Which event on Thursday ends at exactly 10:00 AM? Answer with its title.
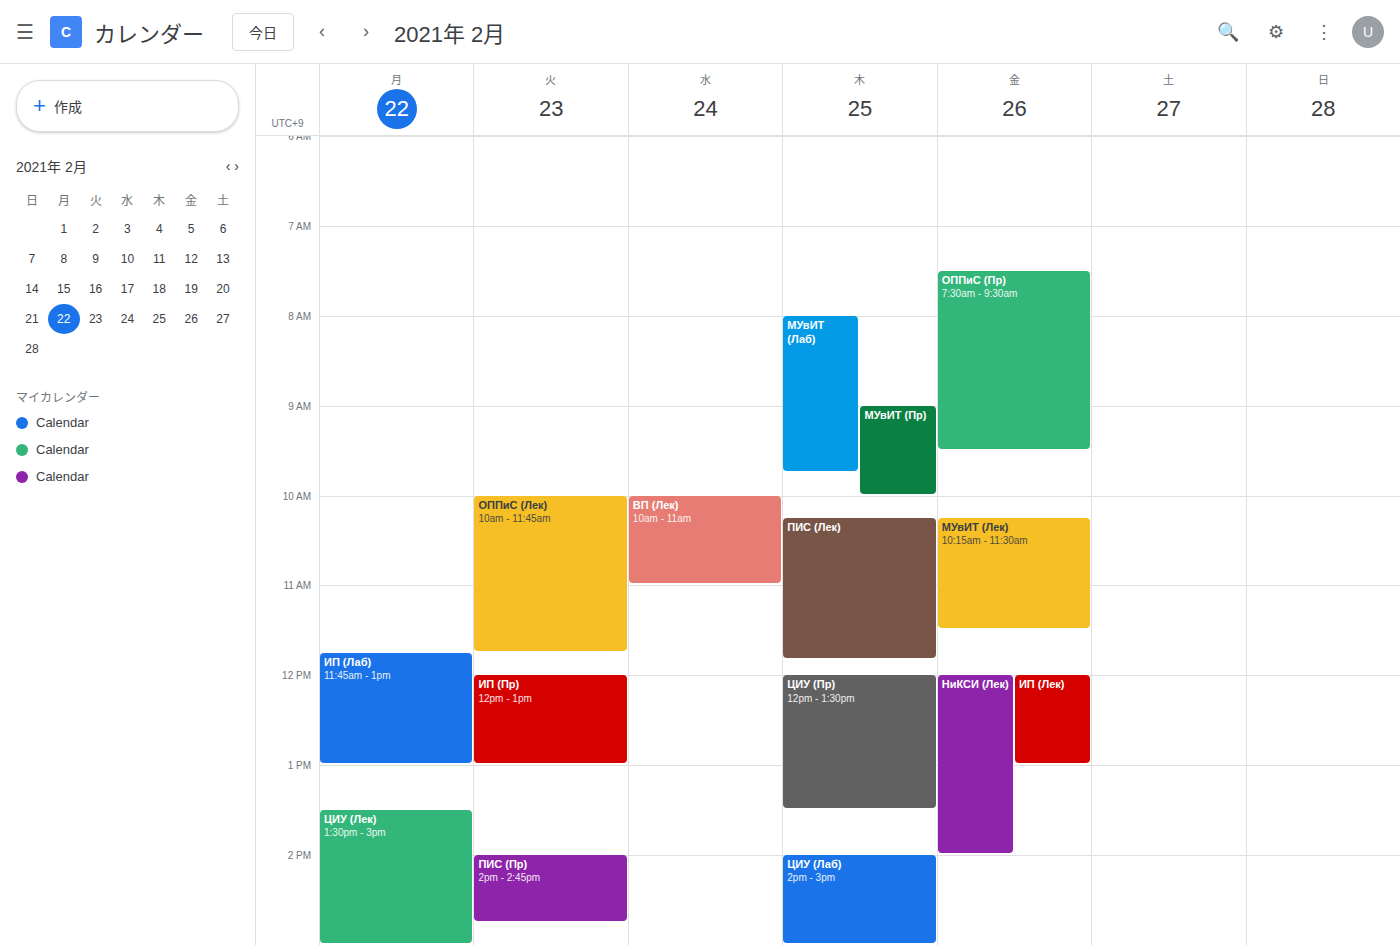
"МУвИТ (Пр)"